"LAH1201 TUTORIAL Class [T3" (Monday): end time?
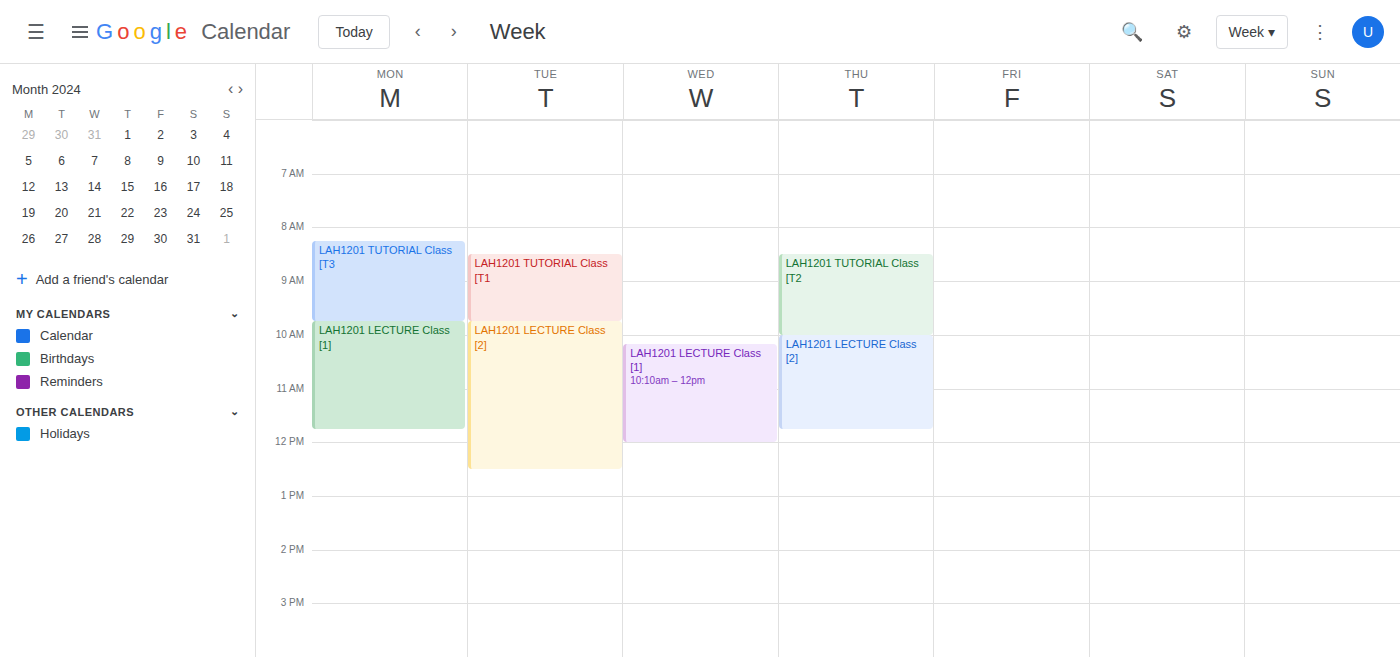
9:45 AM